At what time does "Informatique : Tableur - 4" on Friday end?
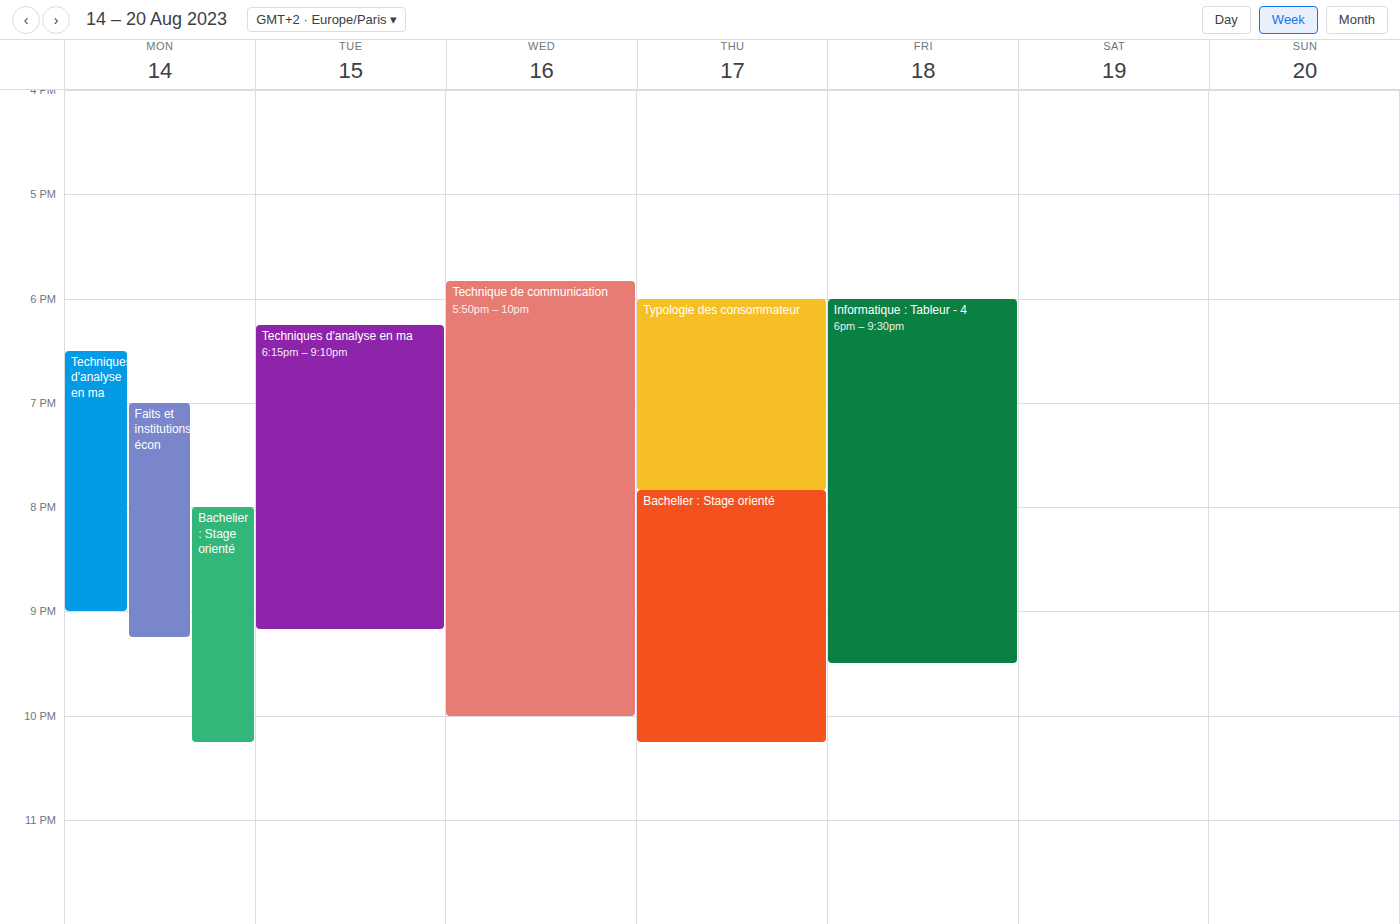
9:30 PM